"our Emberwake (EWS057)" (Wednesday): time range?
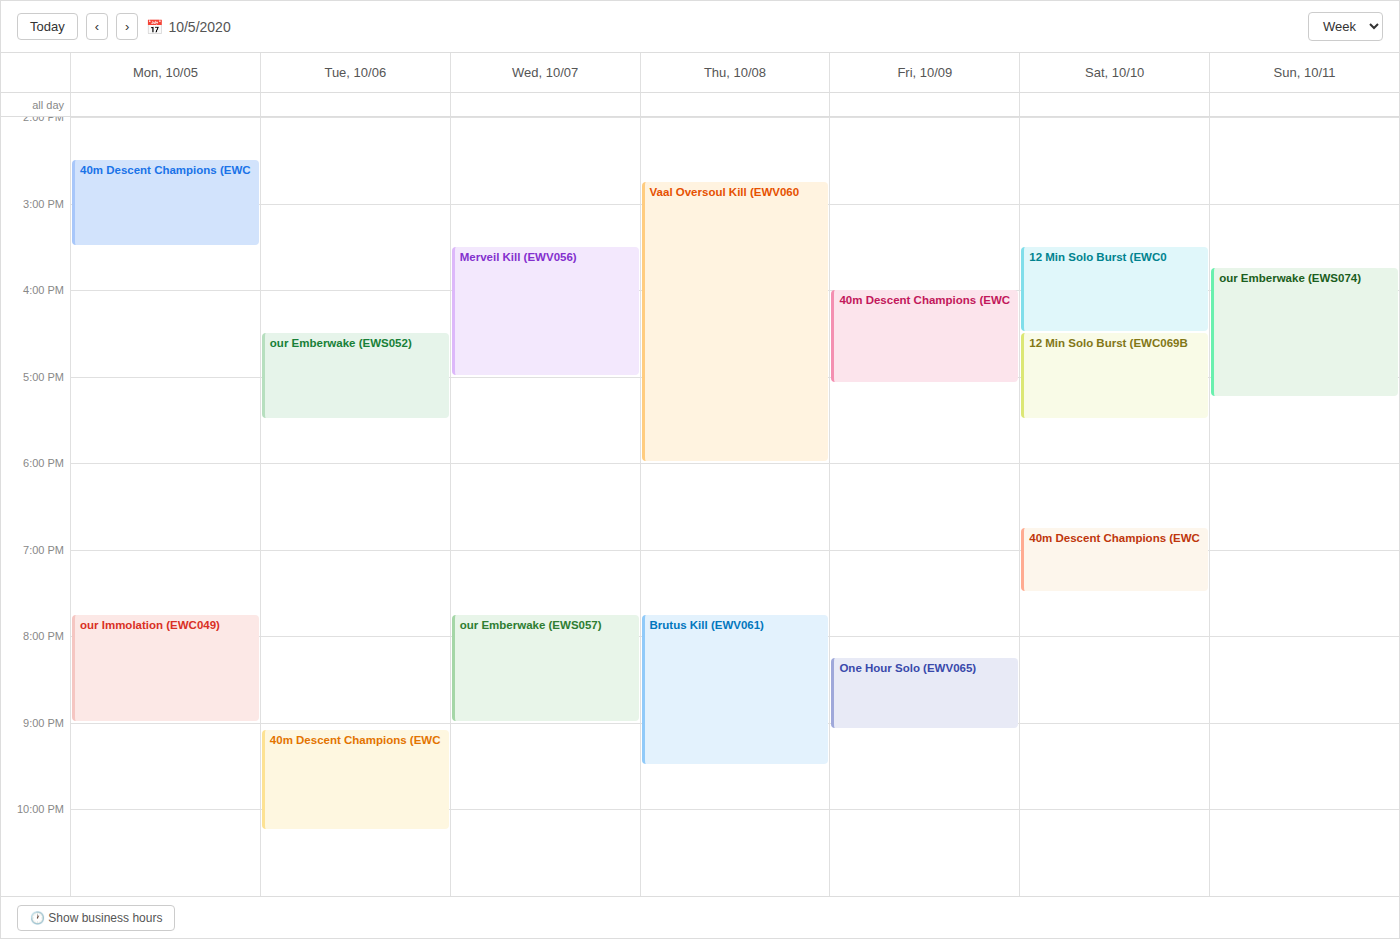
7:45 PM to 9:00 PM